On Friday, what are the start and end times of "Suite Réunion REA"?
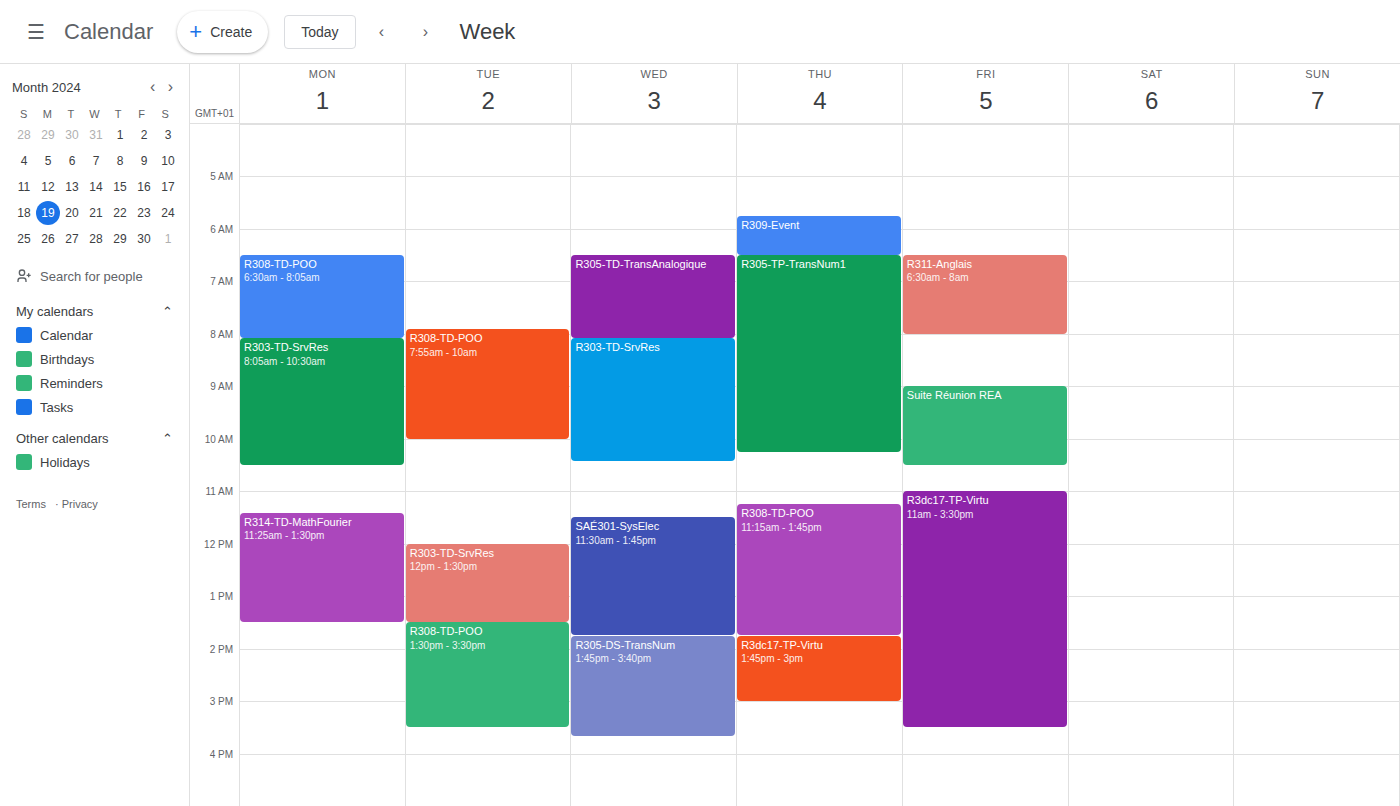
9:00 AM to 10:30 AM